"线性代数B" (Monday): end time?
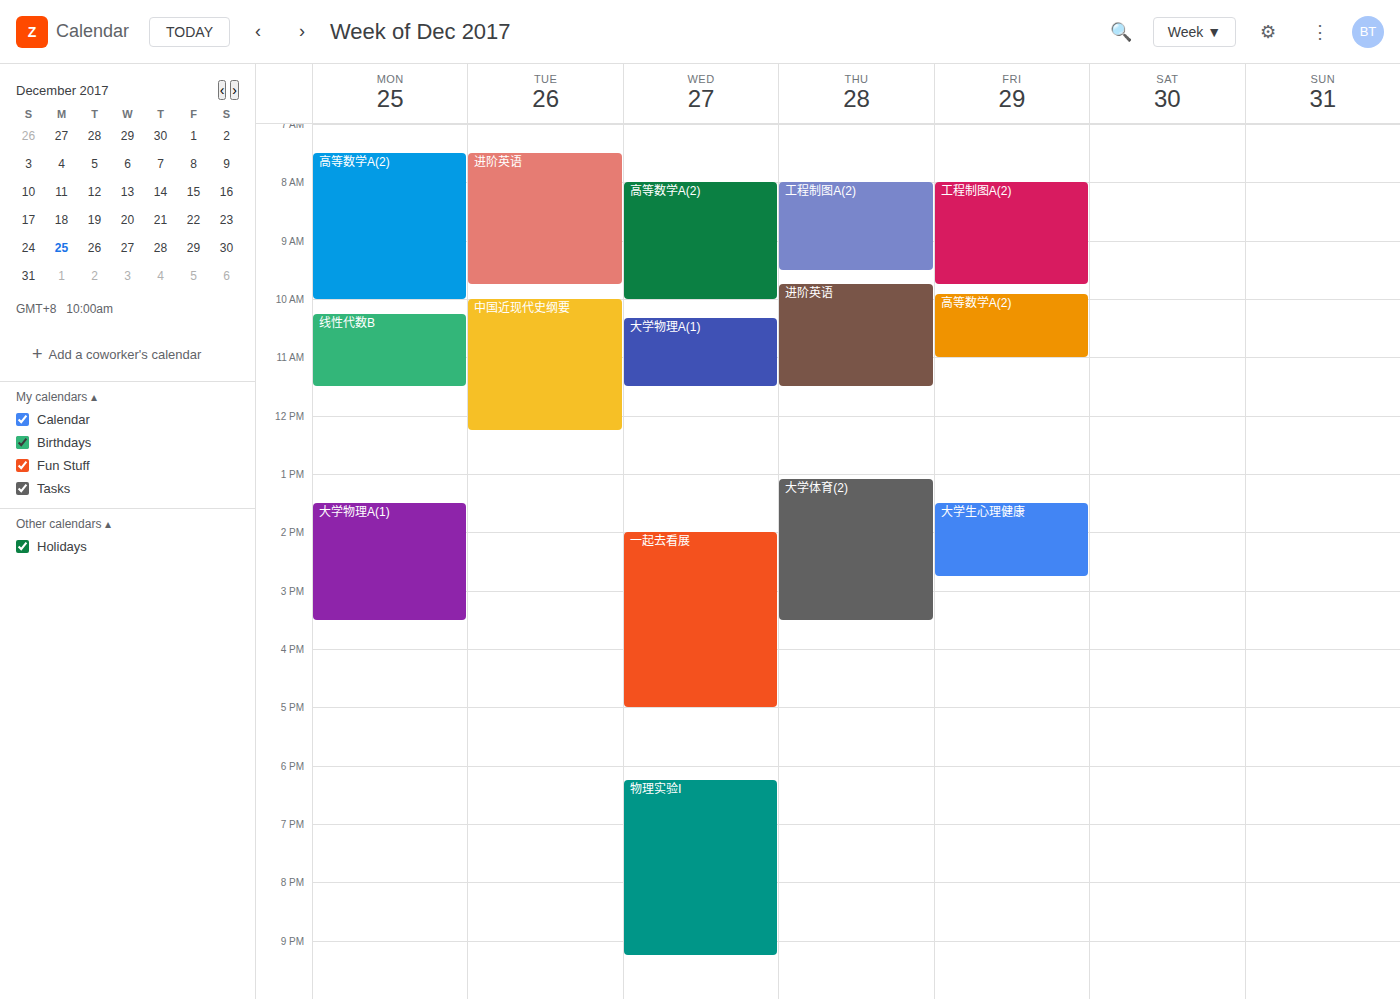
11:30 AM